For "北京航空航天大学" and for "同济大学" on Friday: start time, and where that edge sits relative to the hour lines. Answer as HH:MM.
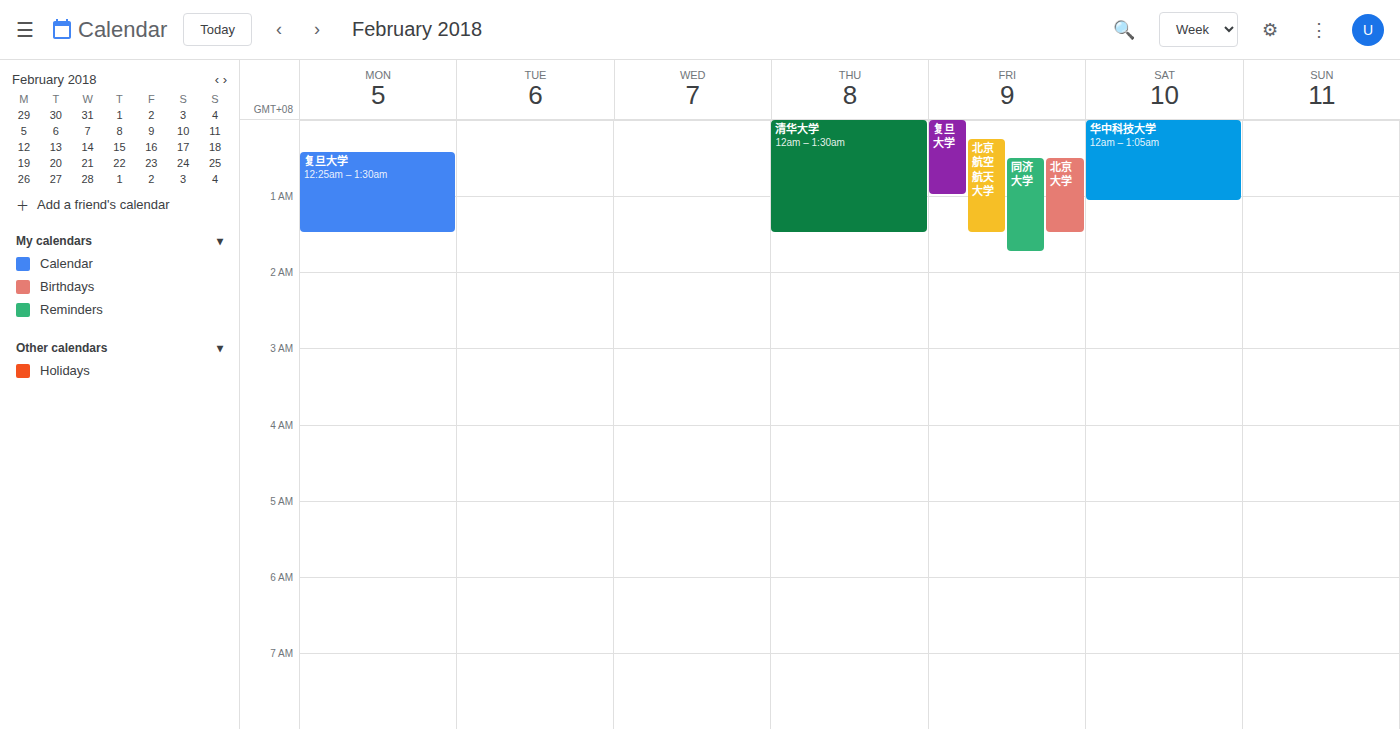
"北京航空航天大学": 00:15, neither: a quarter of the way from the 00:00 line to the 01:00 line. "同济大学": 00:30, halfway between the 00:00 and 01:00 lines.